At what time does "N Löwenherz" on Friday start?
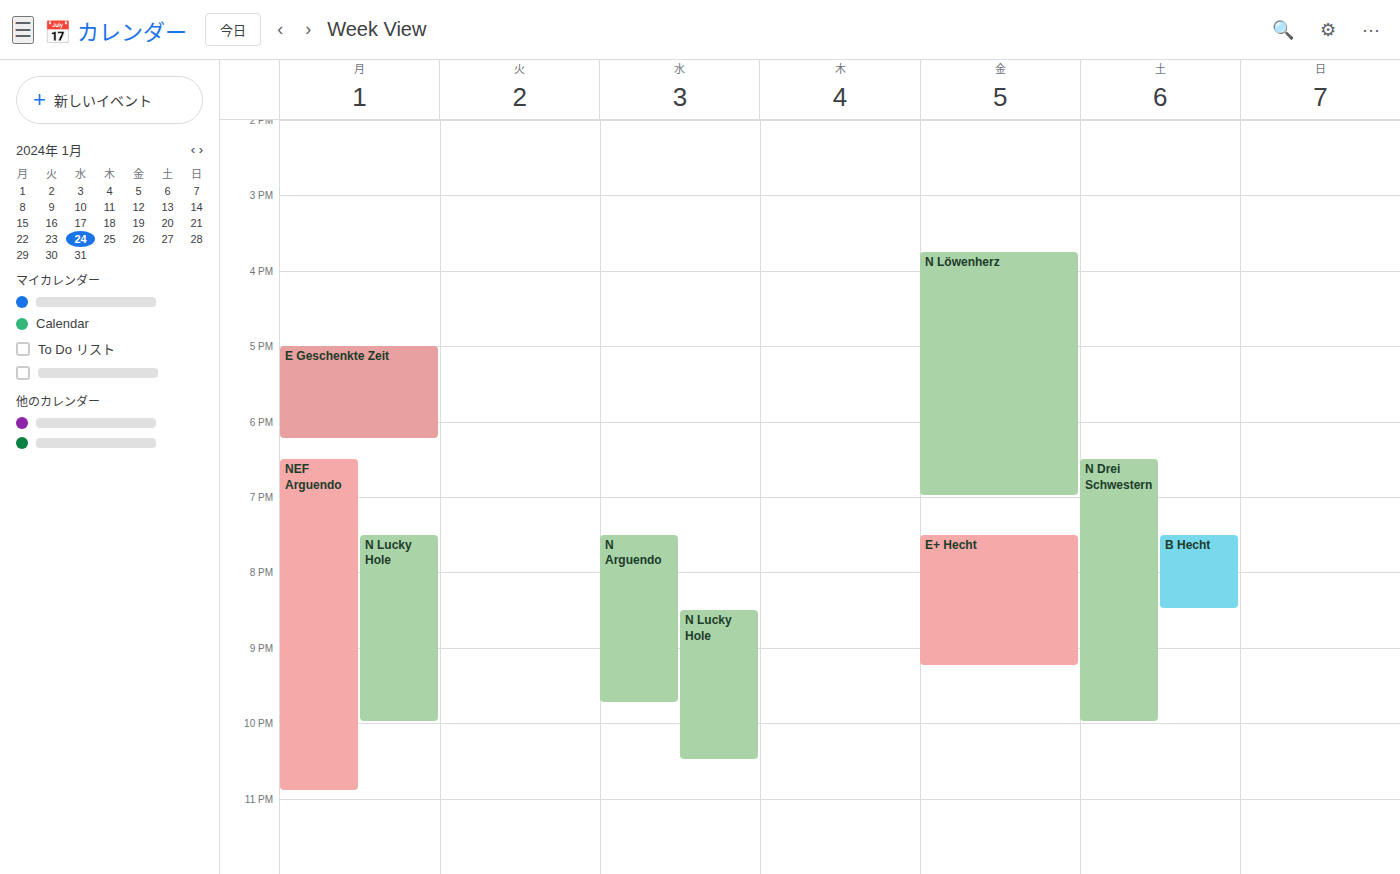
3:45 PM